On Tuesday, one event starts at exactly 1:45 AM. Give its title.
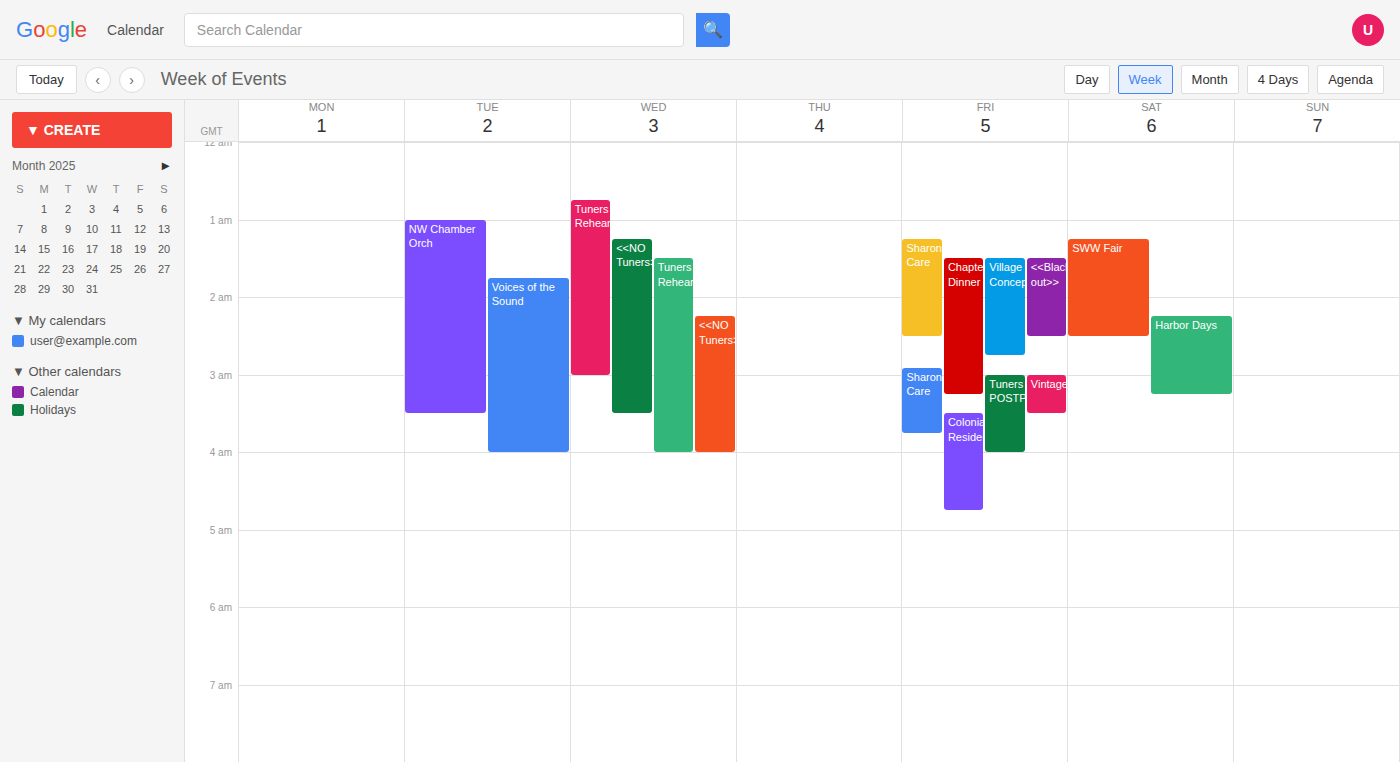
"Voices of the Sound"